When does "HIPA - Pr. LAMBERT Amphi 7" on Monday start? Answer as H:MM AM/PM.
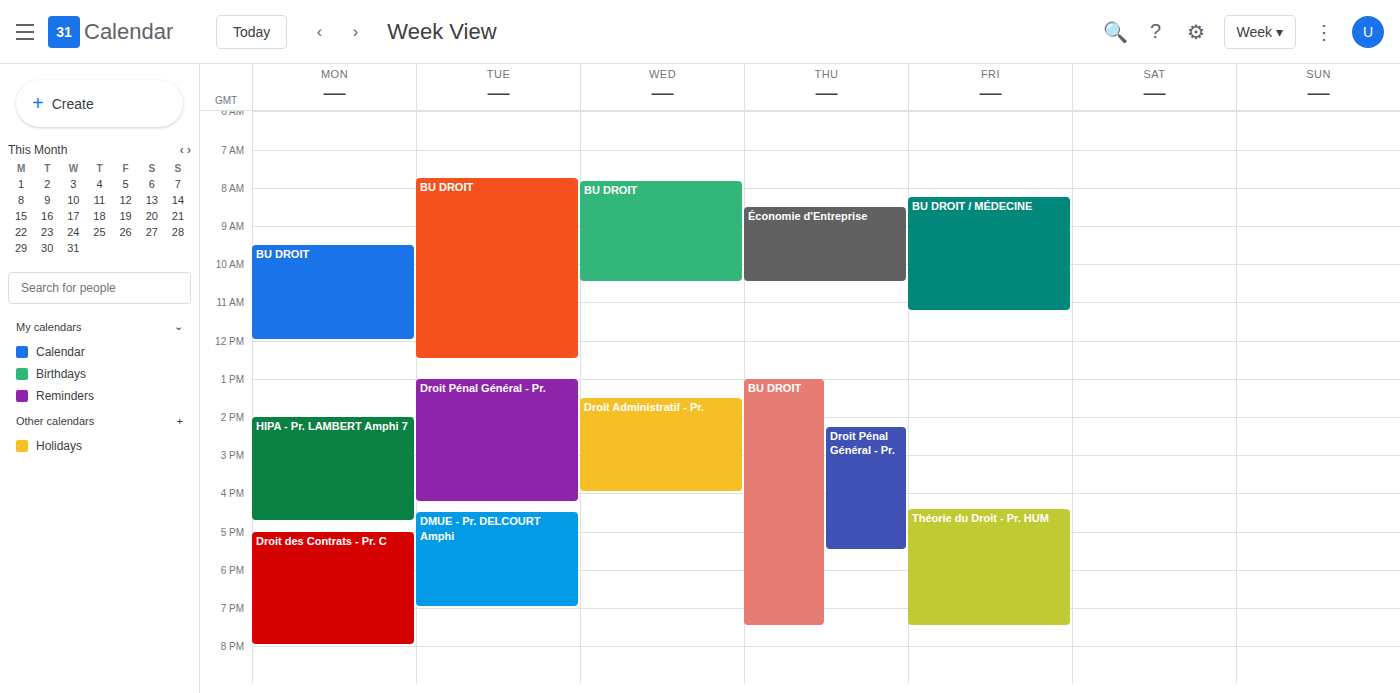
2:00 PM